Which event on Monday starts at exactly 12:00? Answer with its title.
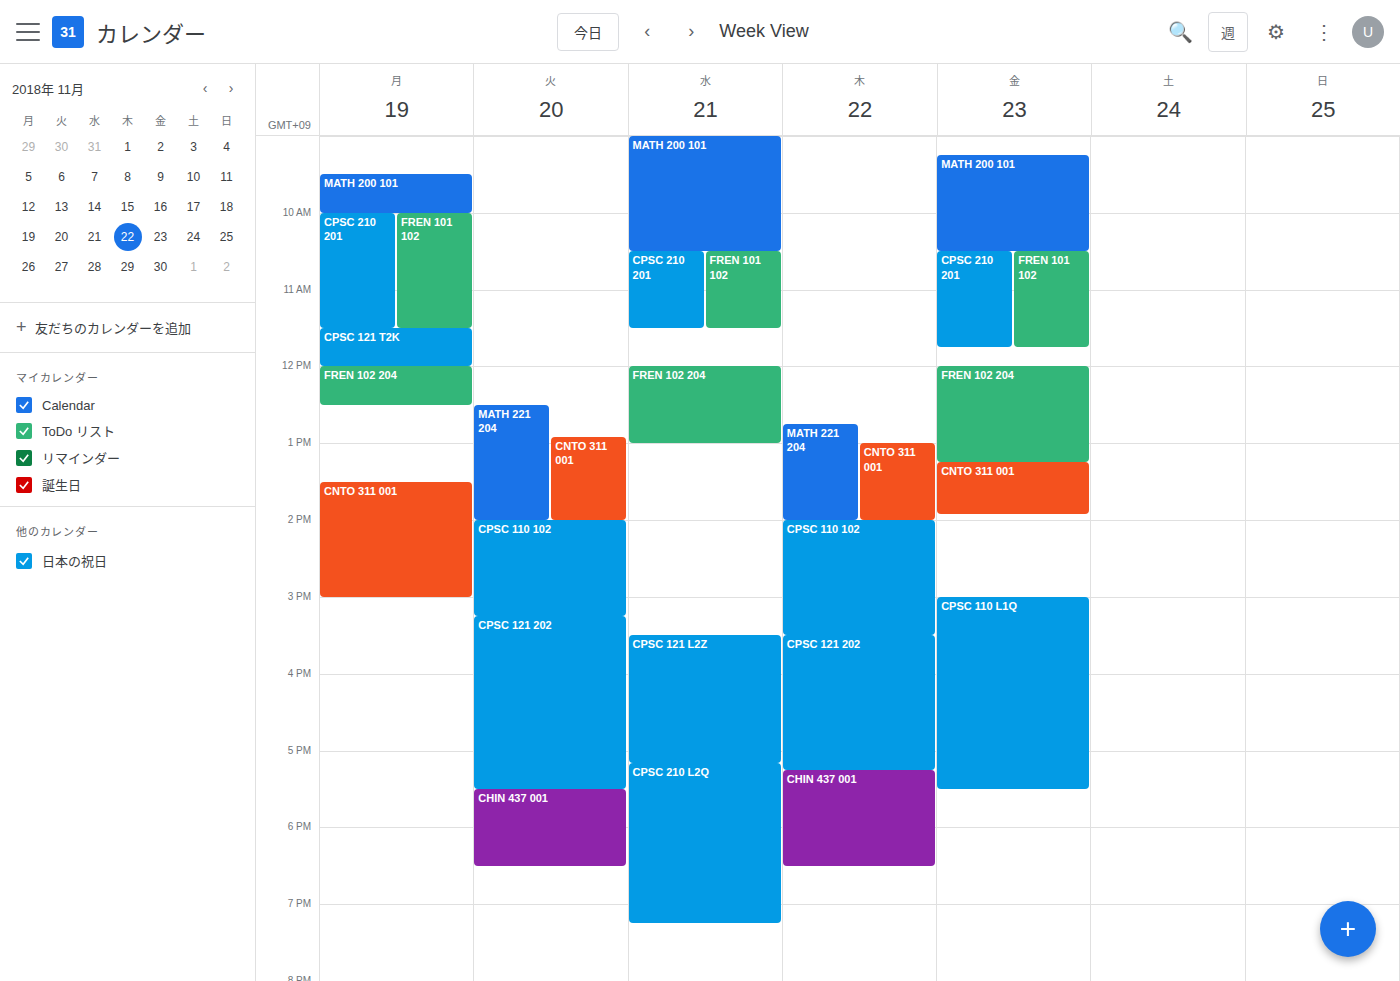
"FREN 102 204"